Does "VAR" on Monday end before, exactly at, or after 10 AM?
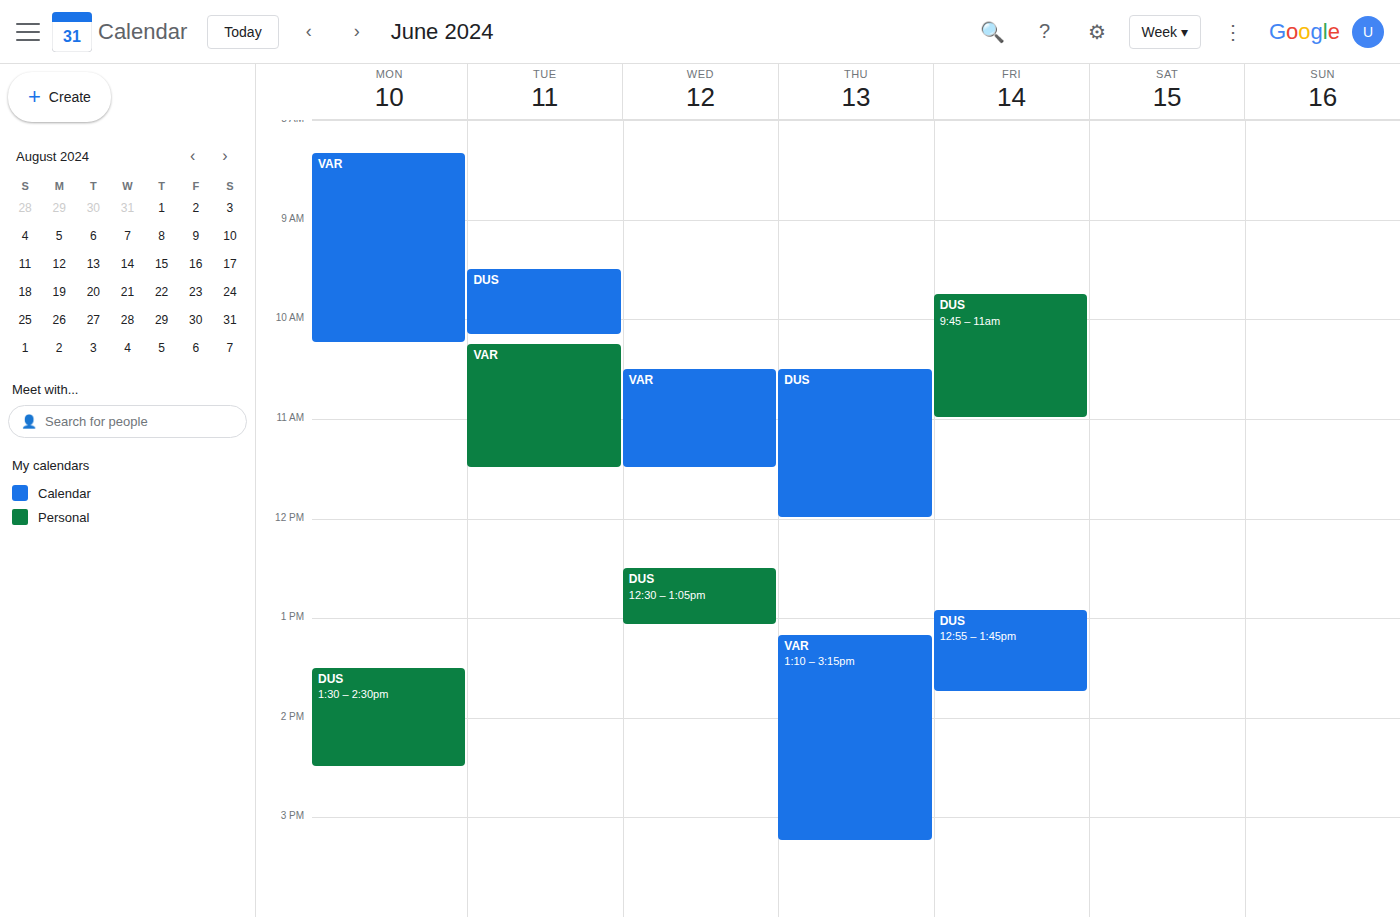
10:15 AM -- after 10 AM, 15 minutes below the 10 AM line.